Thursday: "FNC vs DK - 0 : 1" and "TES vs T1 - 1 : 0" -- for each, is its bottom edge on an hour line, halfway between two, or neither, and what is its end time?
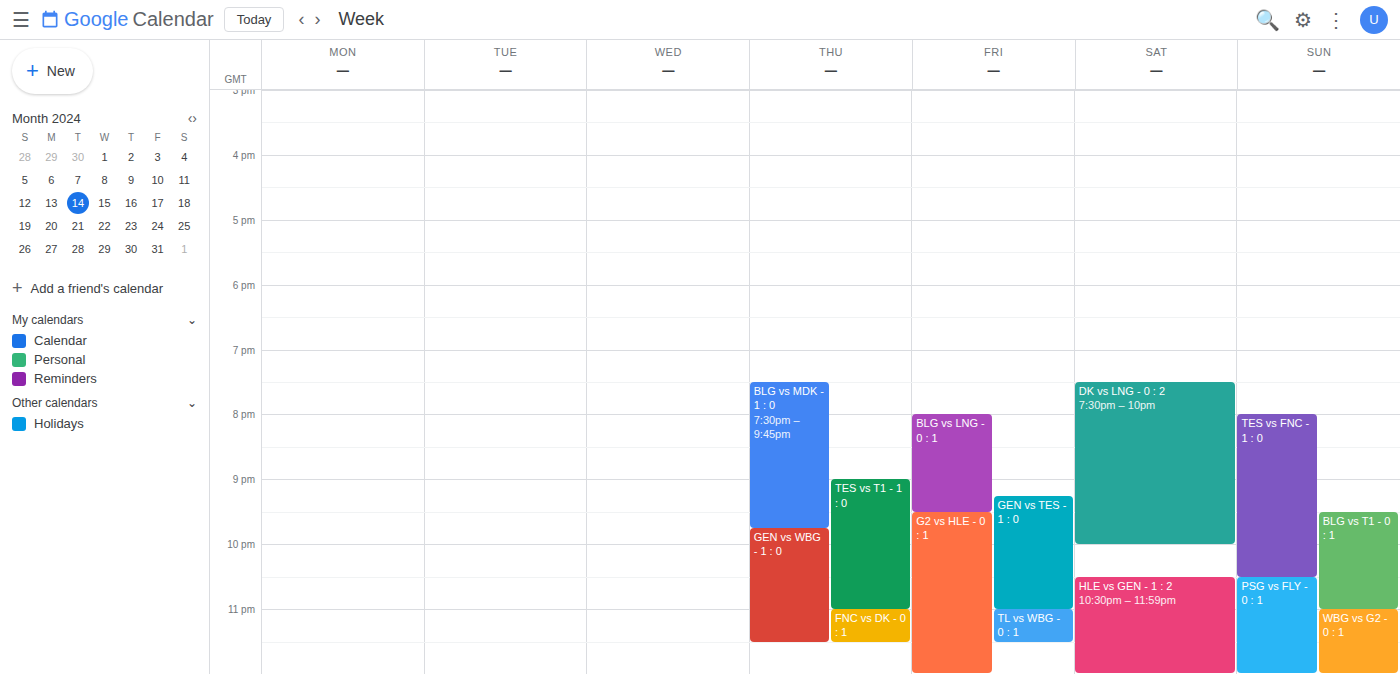
"FNC vs DK - 0 : 1": 11:30 PM, halfway between the 11 PM and 12 AM lines. "TES vs T1 - 1 : 0": 11:00 PM, exactly on the 11 PM line.